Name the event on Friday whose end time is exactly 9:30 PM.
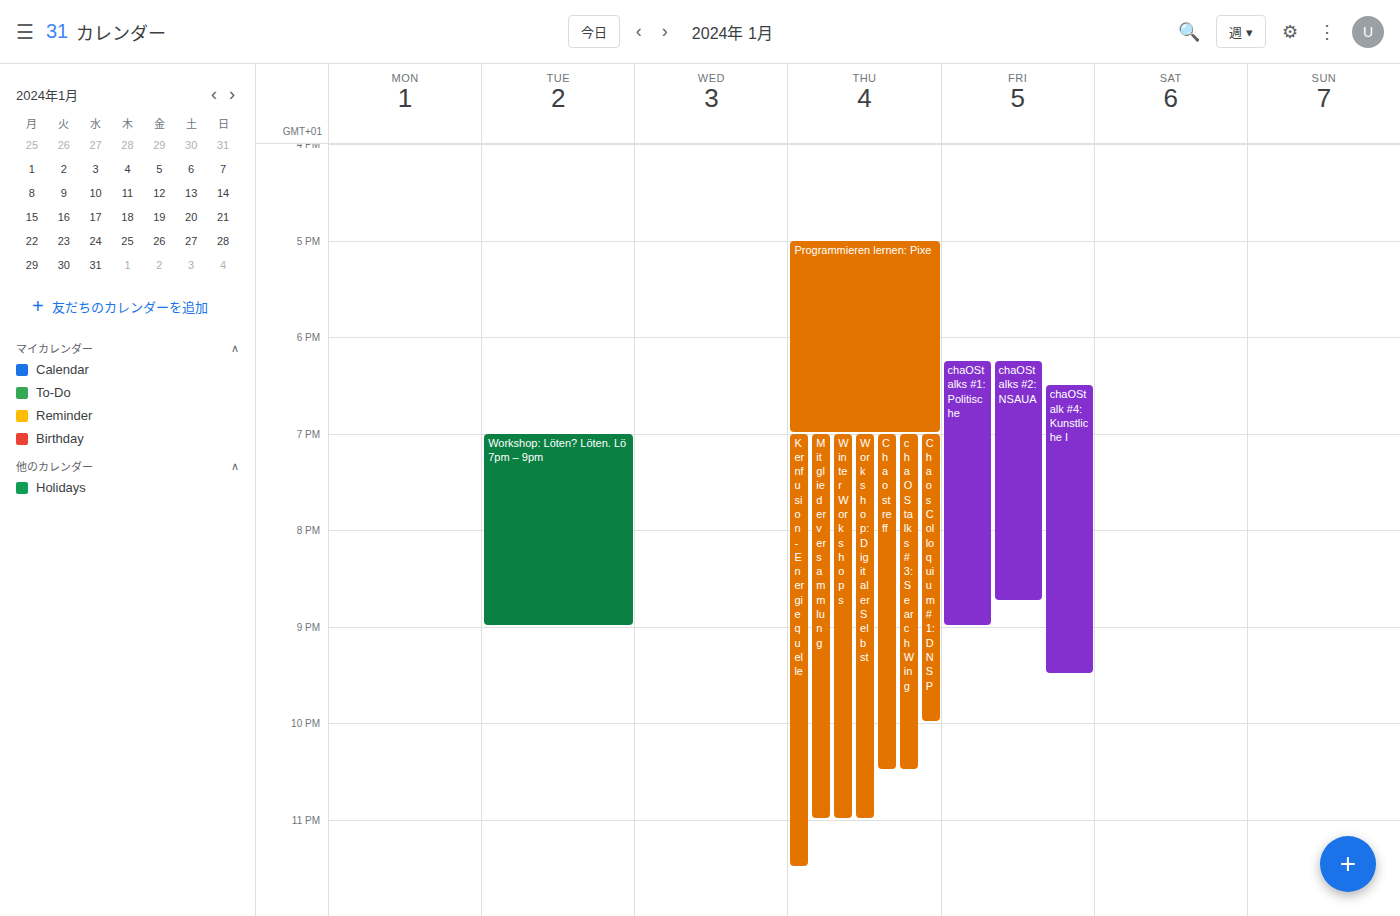
"chaOStalk #4: Kunstliche I"